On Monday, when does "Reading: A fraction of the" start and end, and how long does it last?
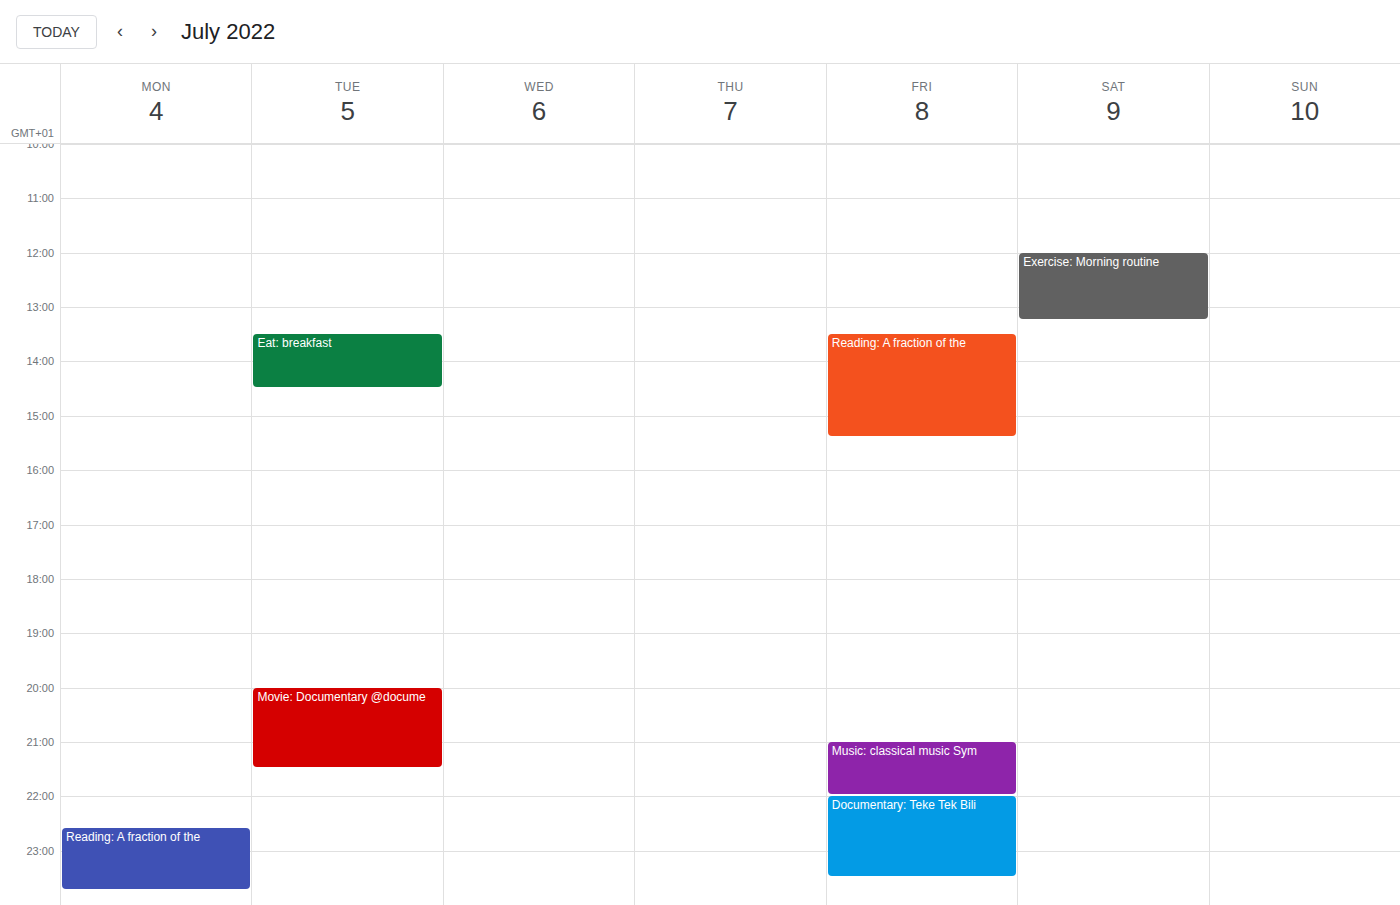
10:35 PM to 11:45 PM, 1 hour 10 minutes